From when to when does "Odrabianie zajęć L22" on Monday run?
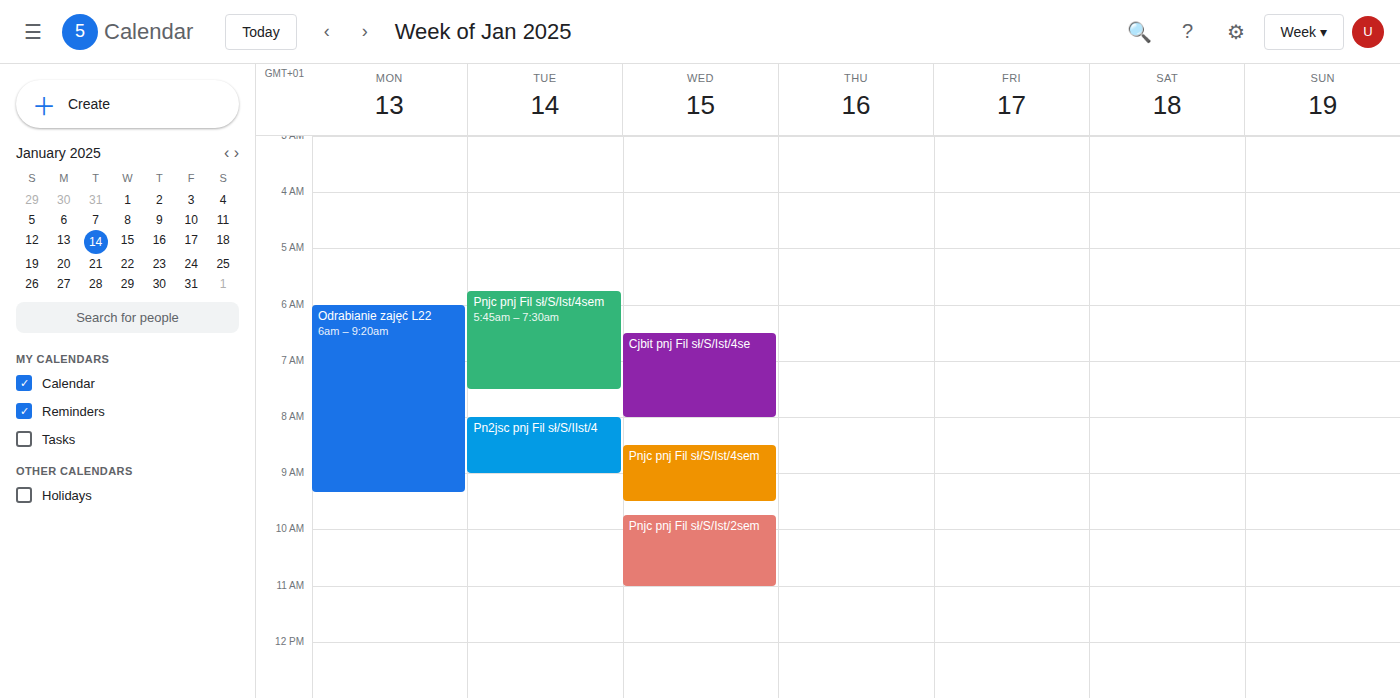
6:00 AM to 9:20 AM